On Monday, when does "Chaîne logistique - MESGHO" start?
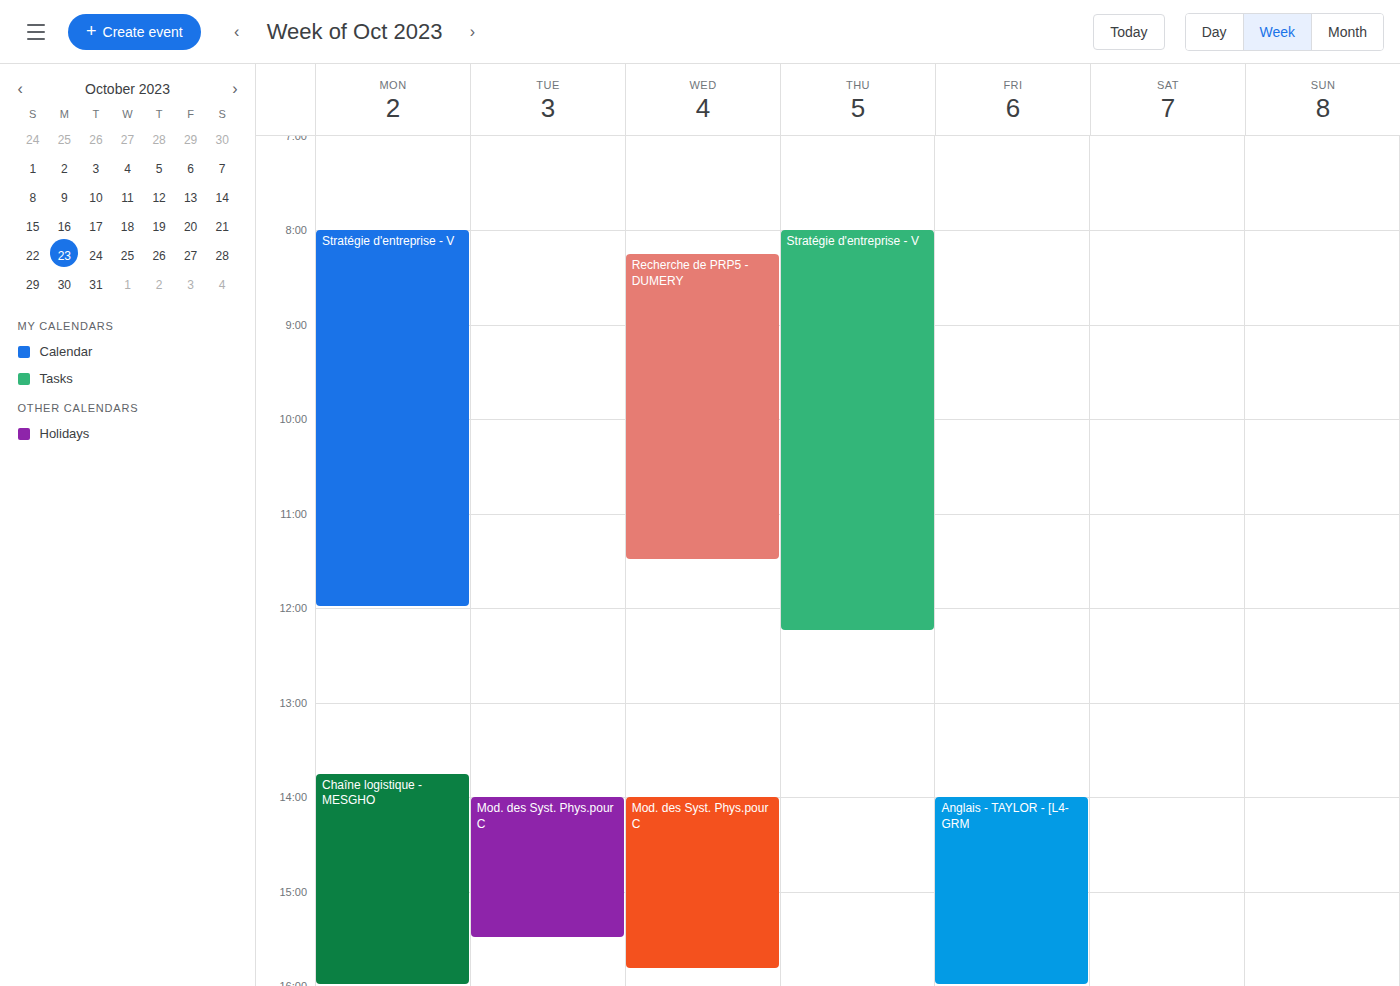
1:45 PM